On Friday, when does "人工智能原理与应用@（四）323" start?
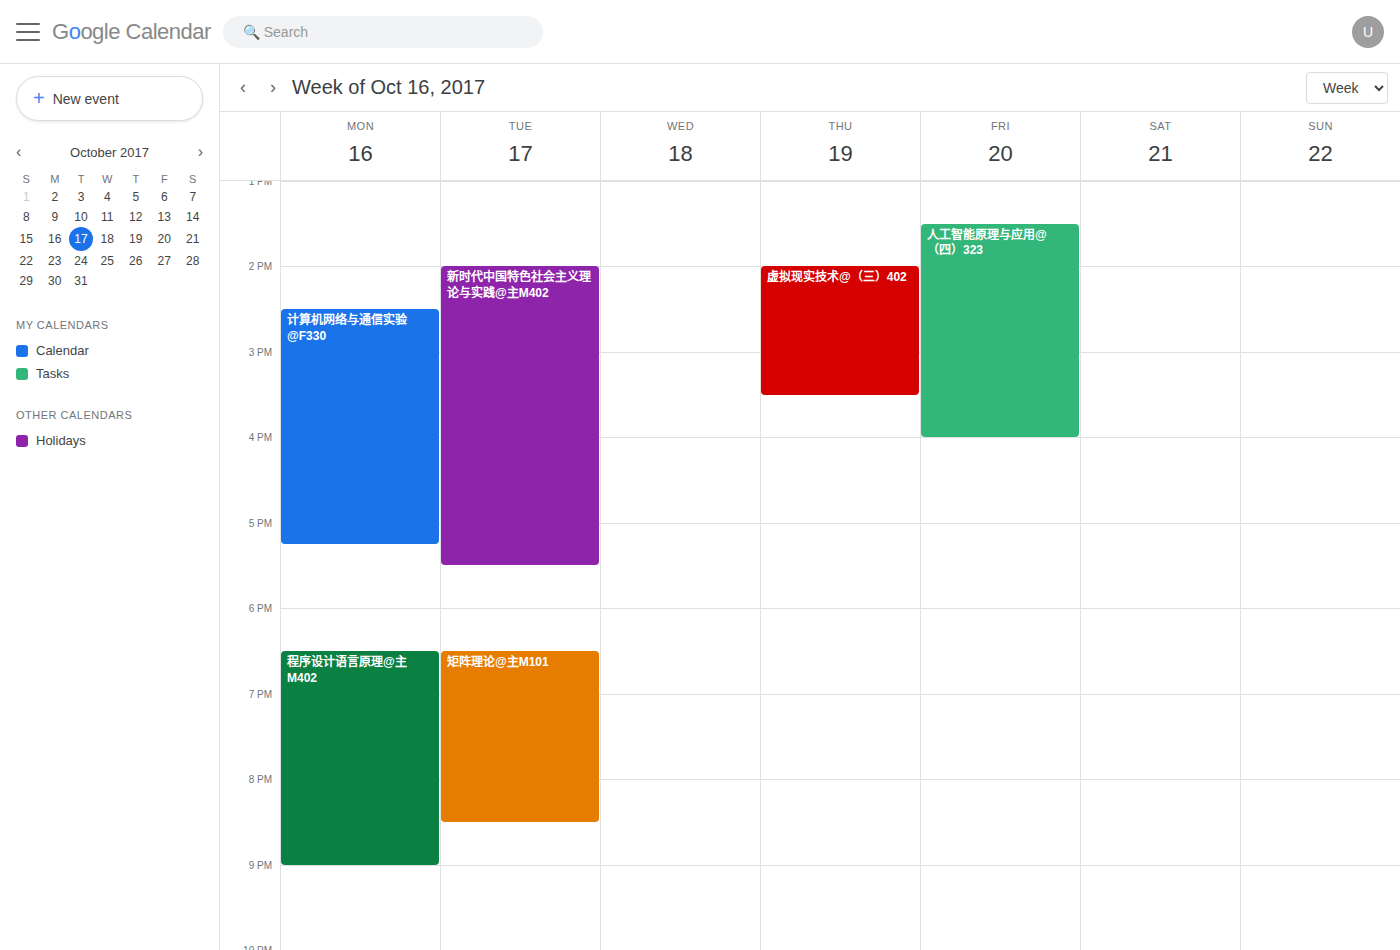
1:30 PM